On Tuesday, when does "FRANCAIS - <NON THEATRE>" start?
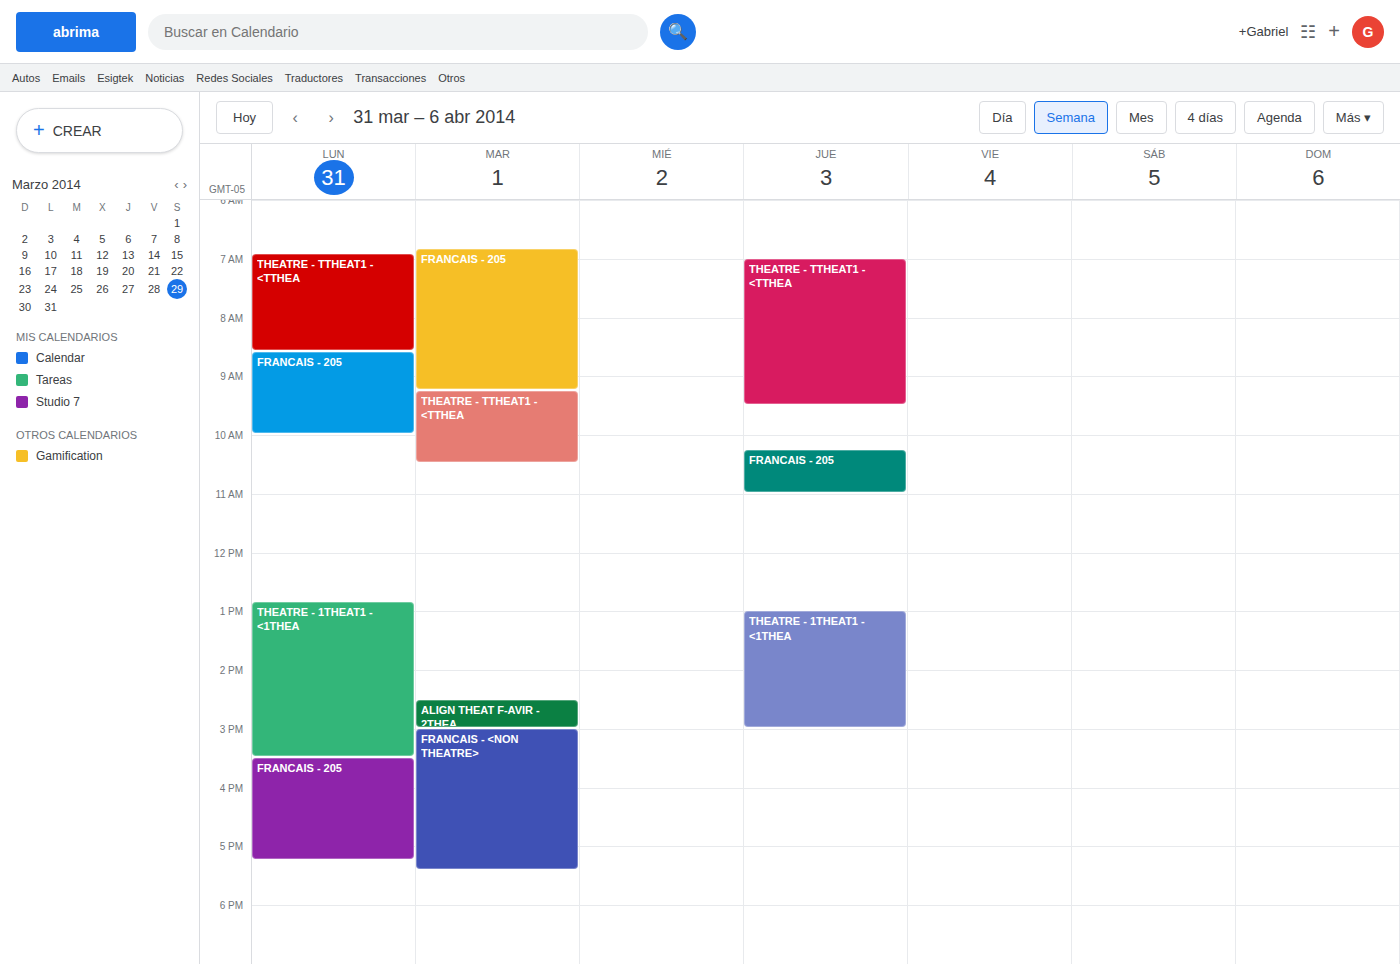
15:00